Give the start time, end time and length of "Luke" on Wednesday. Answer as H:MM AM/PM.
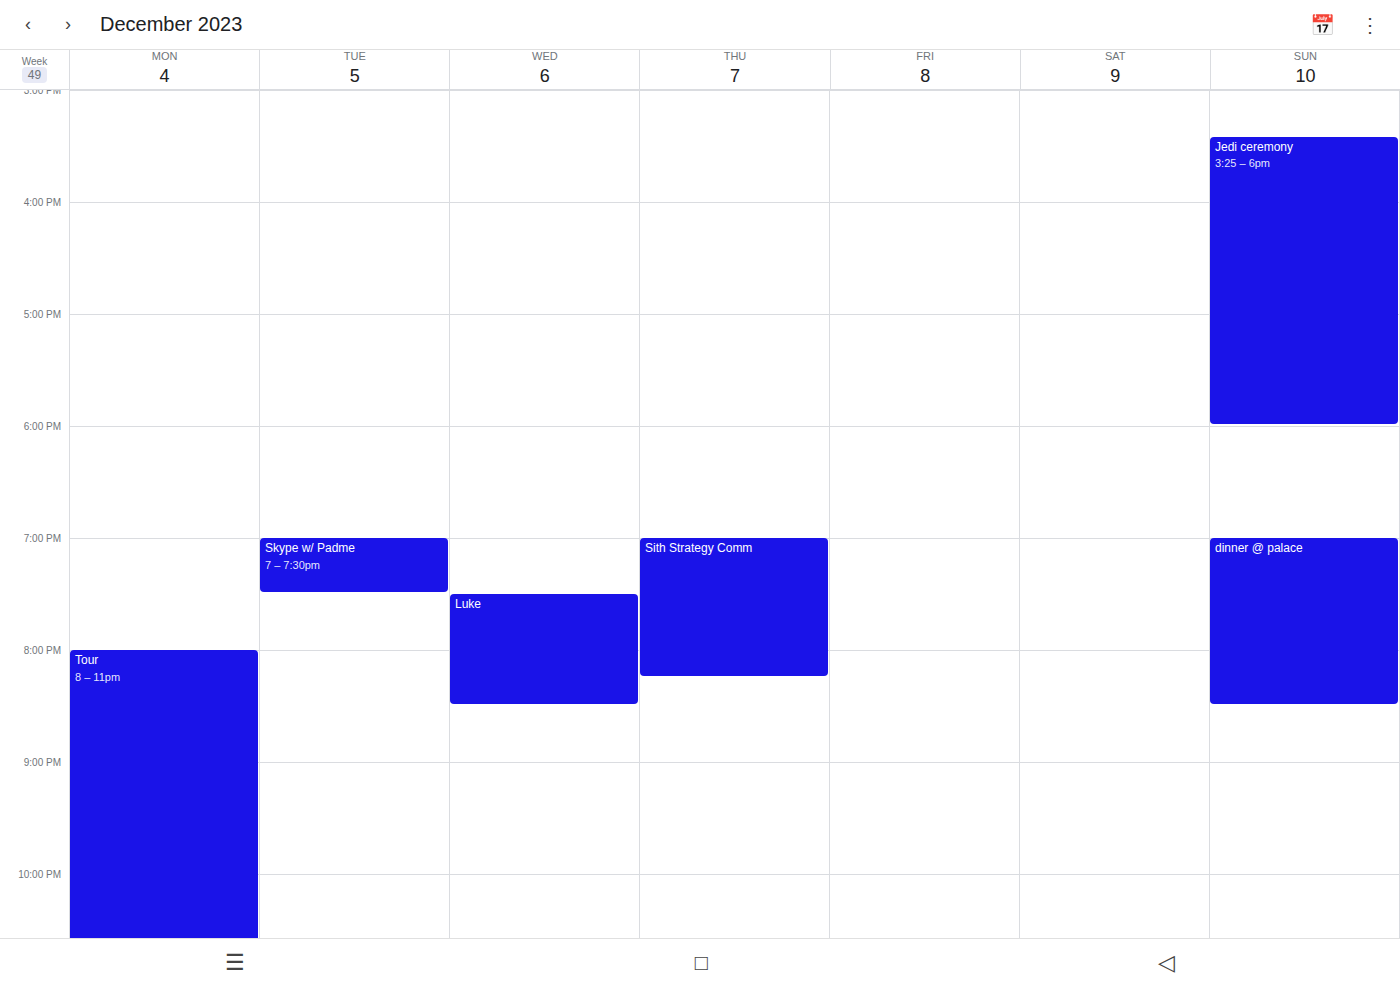
7:30 PM to 8:30 PM, 1 hour